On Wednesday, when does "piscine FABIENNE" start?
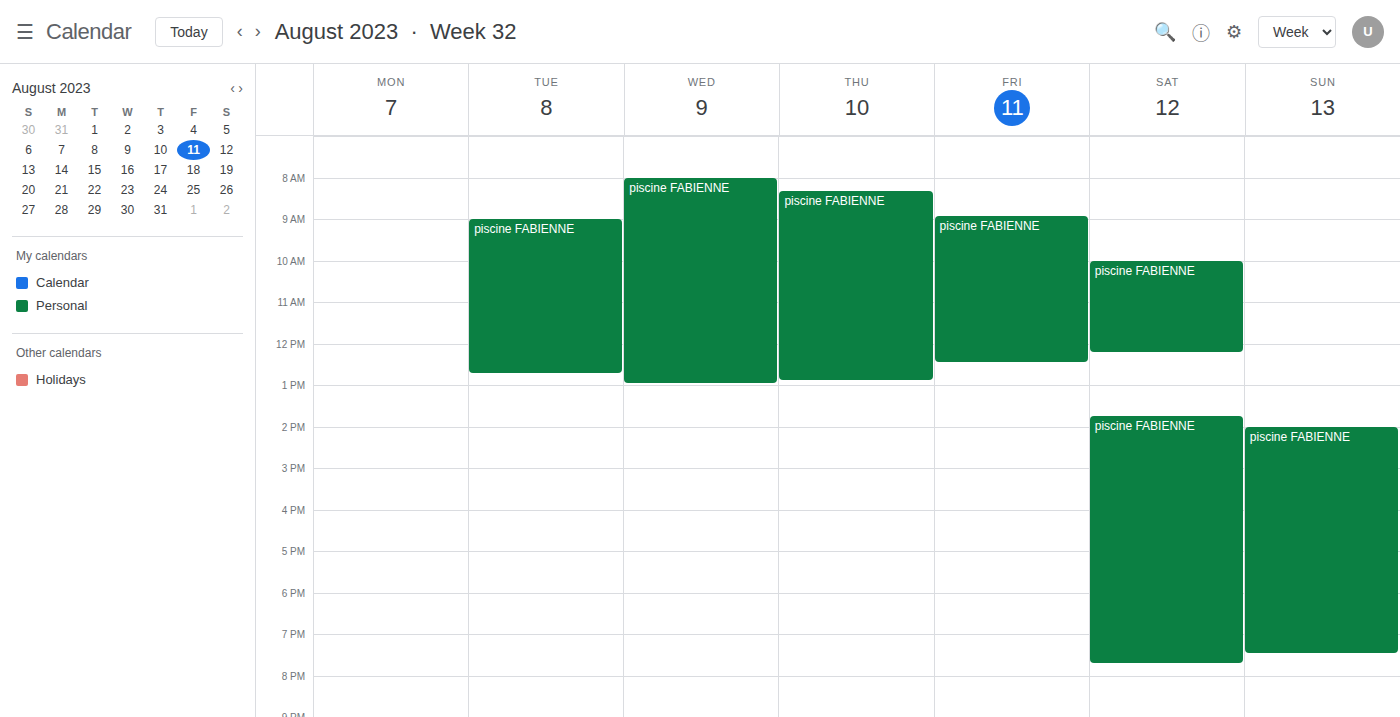
8:00 AM